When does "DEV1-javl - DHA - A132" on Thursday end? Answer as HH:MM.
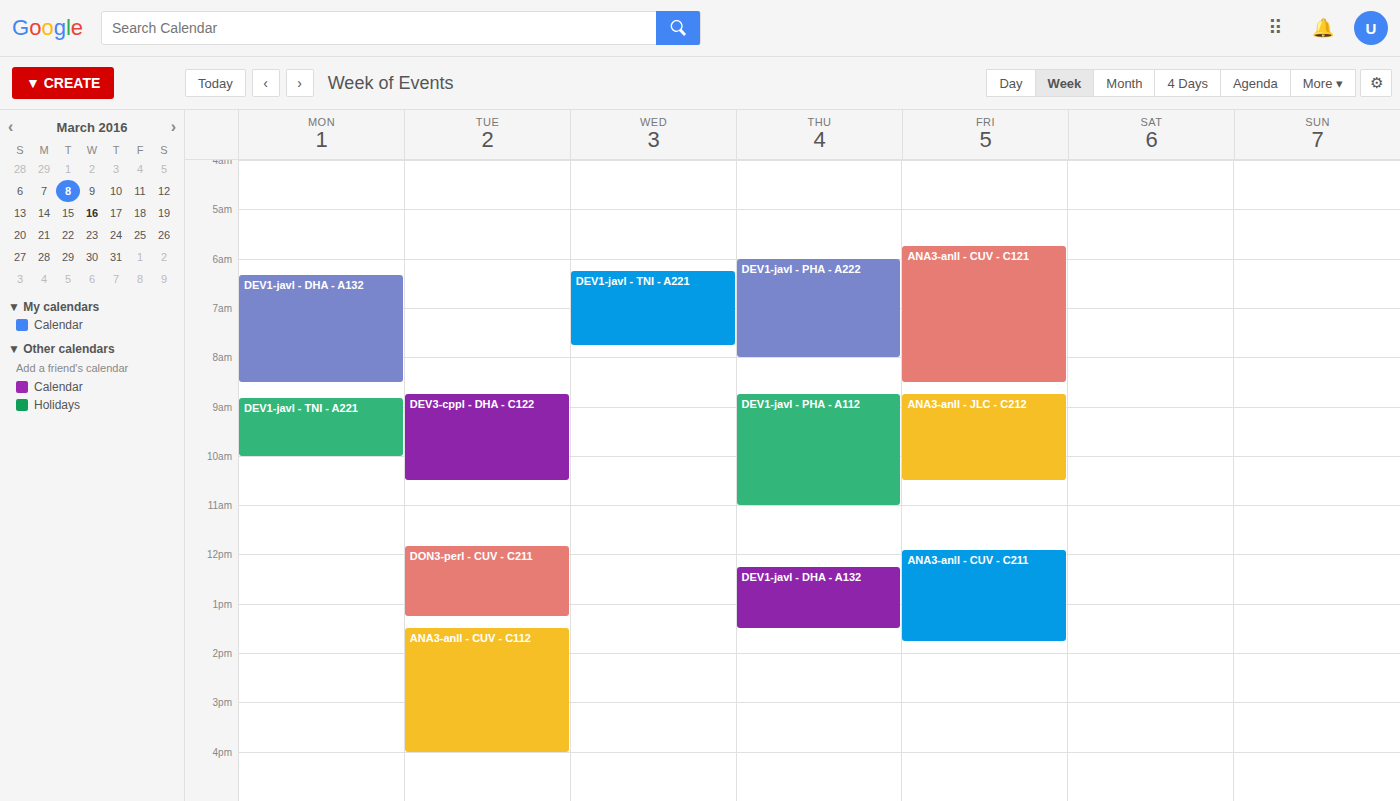
13:30